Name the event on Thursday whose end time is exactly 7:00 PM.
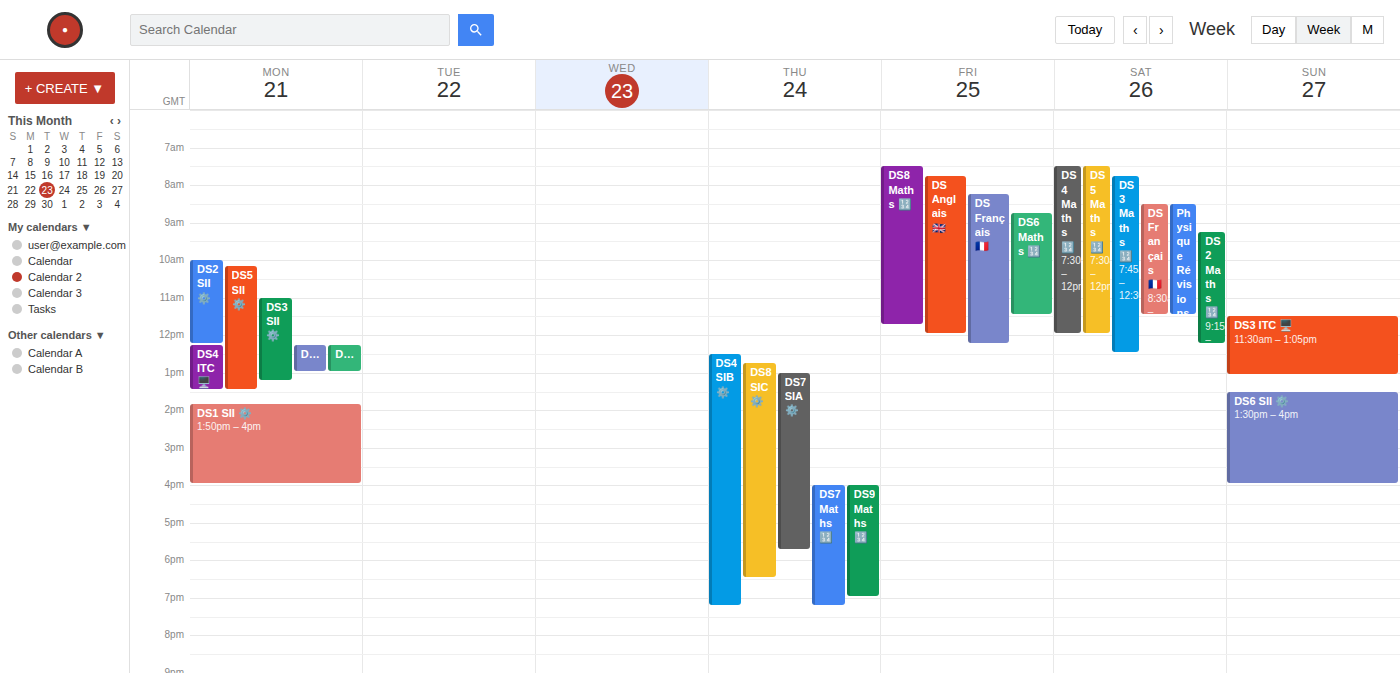
"DS9 Maths 🔢"